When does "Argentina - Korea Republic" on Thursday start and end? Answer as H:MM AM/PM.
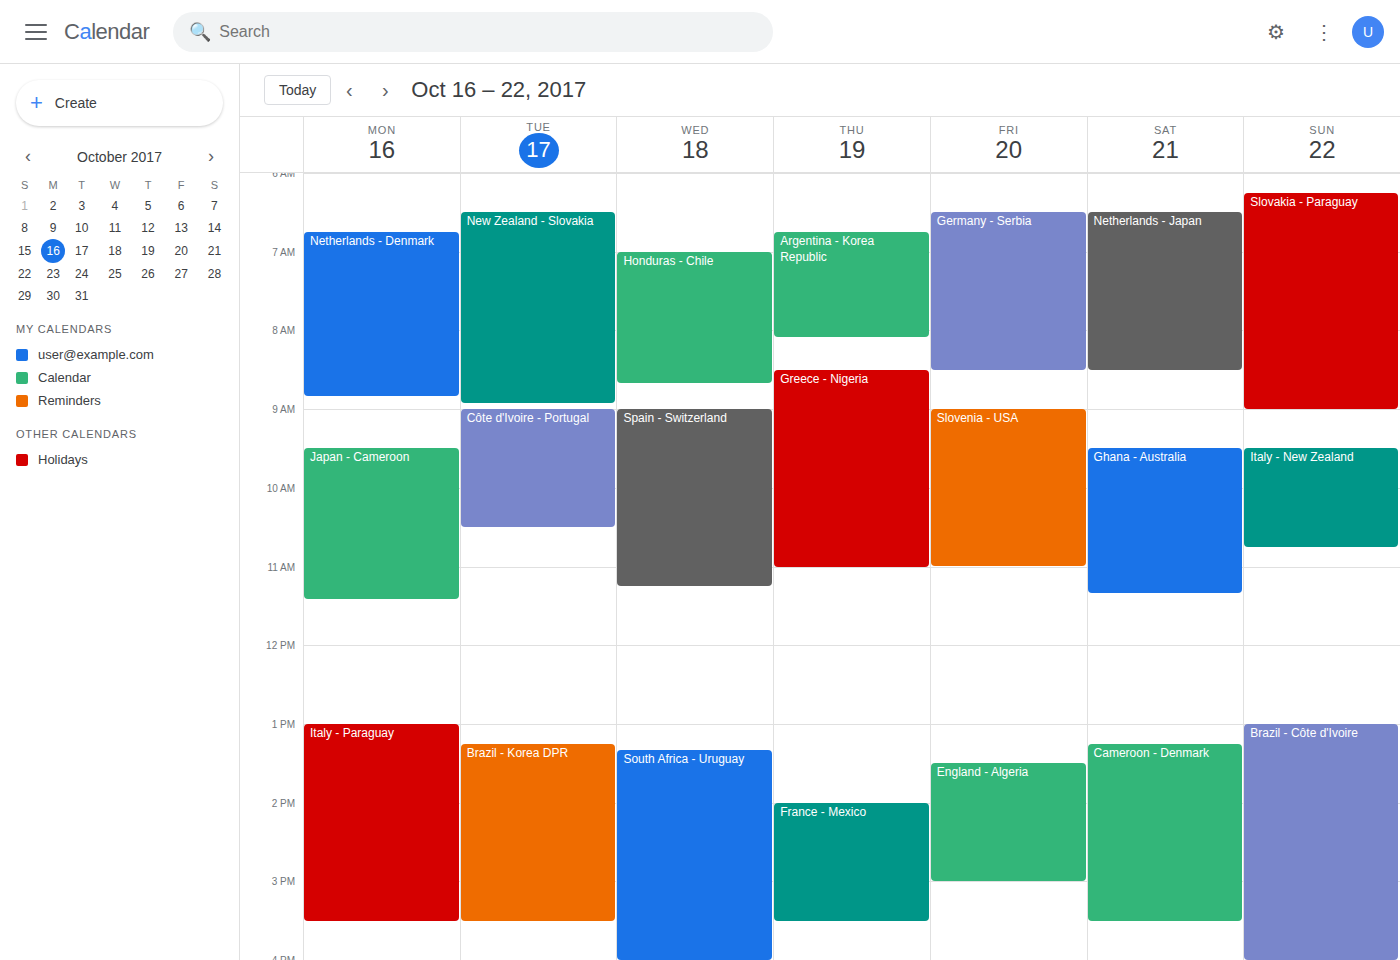
6:45 AM to 8:05 AM